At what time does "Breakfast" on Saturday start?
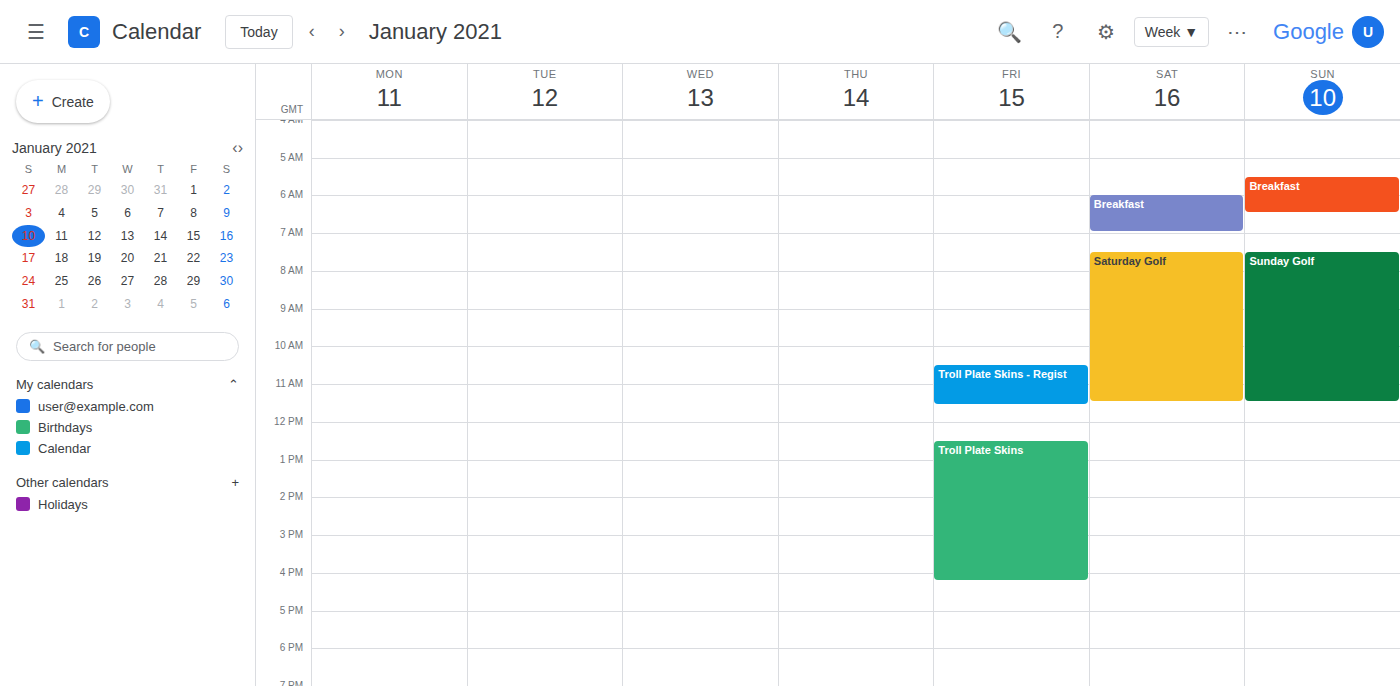
06:00